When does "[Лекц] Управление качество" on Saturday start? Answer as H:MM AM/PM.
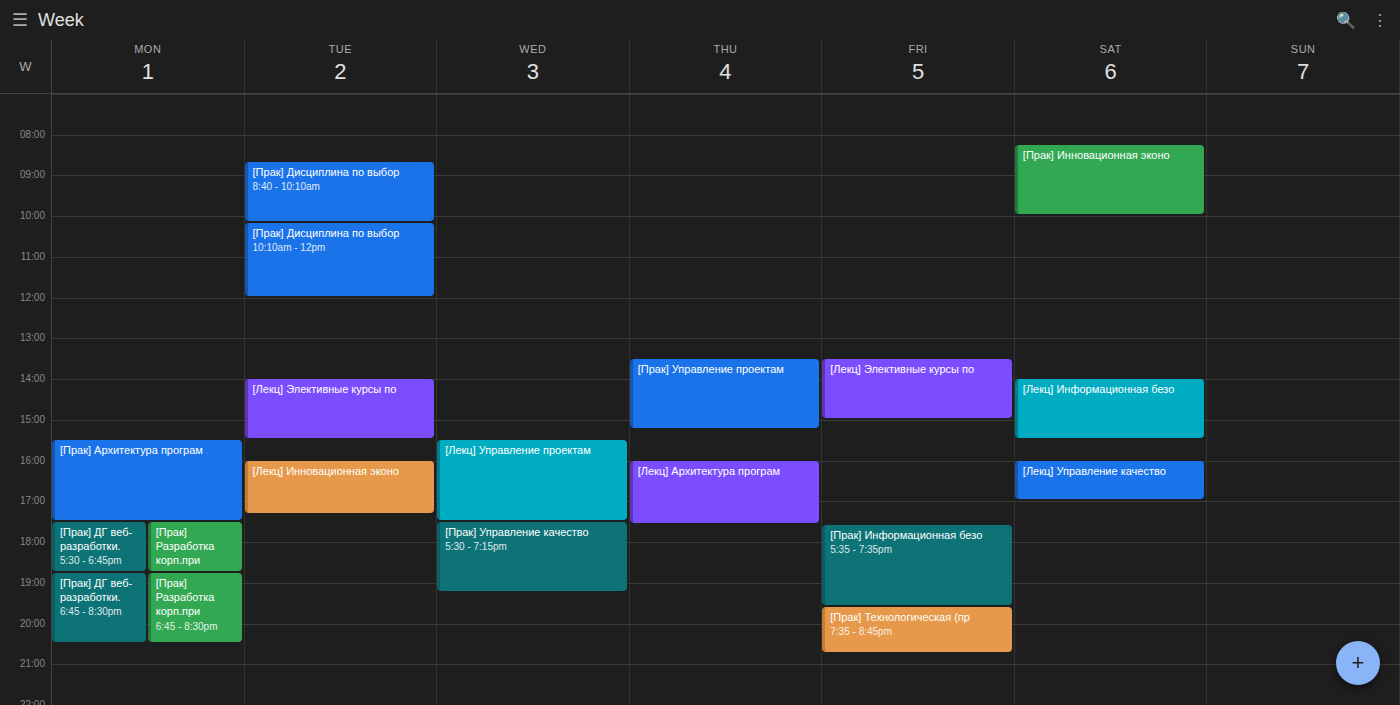
4:00 PM